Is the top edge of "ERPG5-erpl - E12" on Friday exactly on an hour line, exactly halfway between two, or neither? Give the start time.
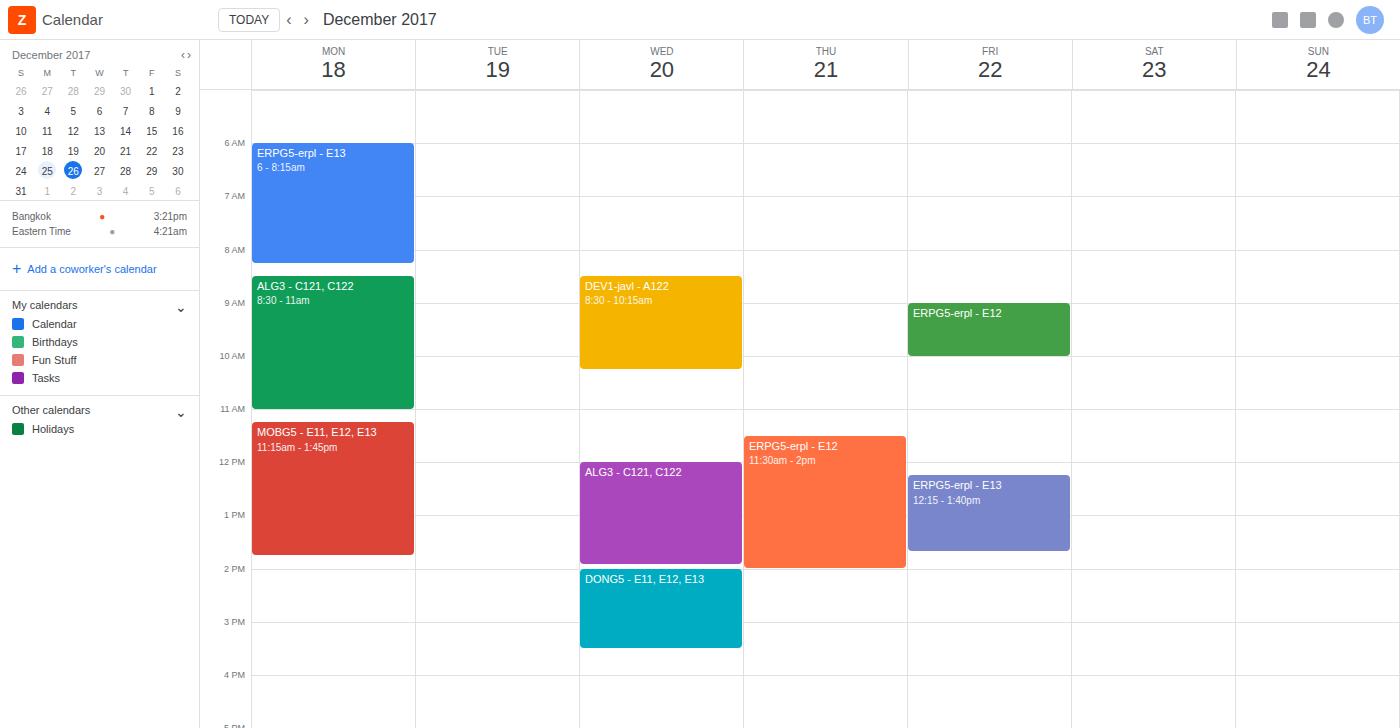
09:00 -- exactly on the 09:00 line.